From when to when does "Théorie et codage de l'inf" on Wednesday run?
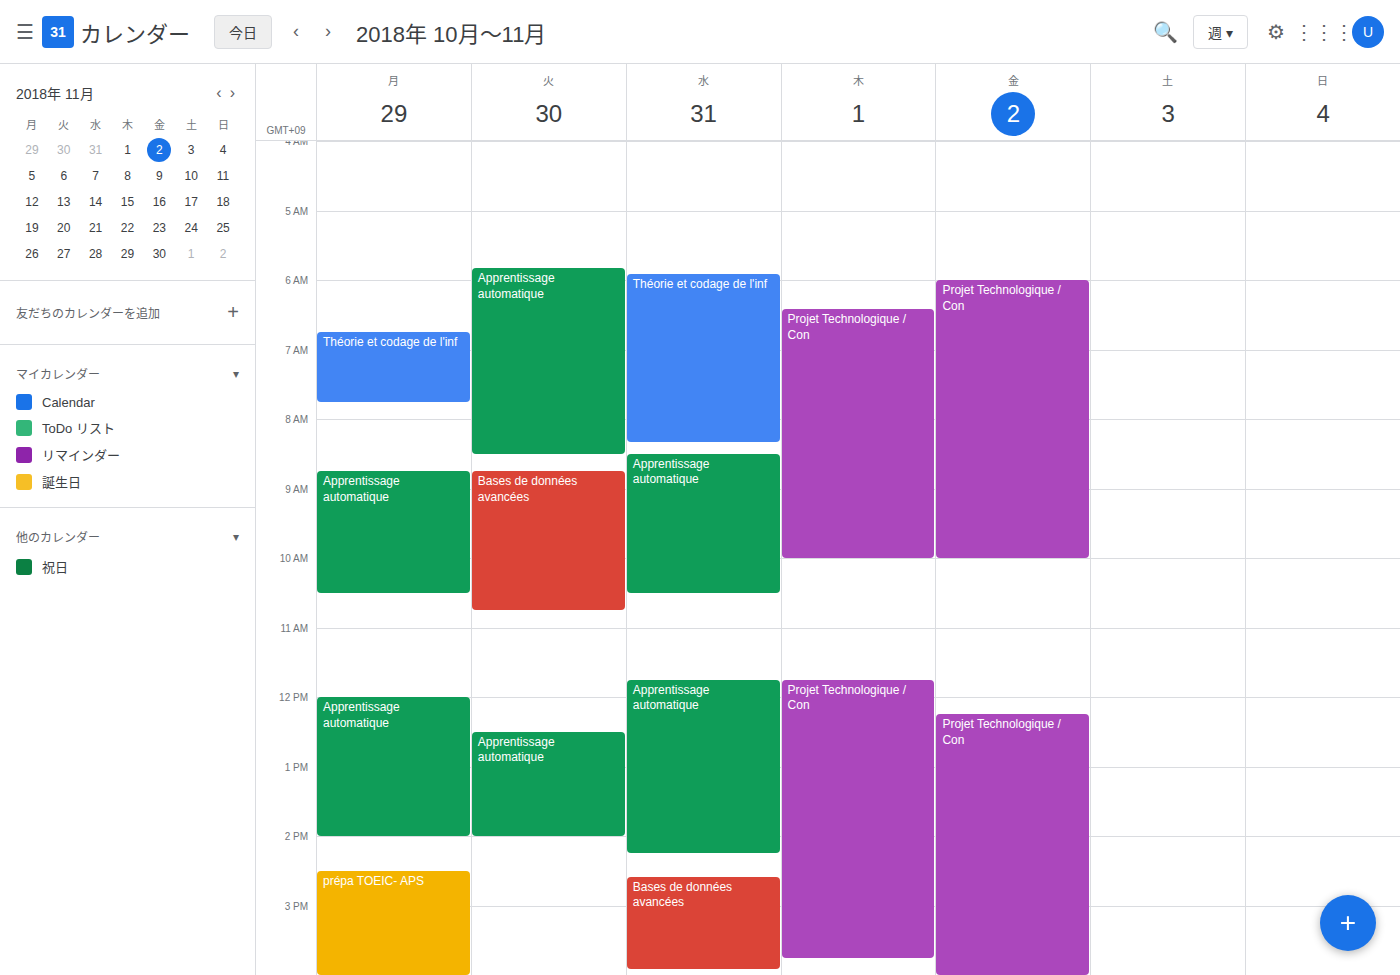
5:55 AM to 8:20 AM